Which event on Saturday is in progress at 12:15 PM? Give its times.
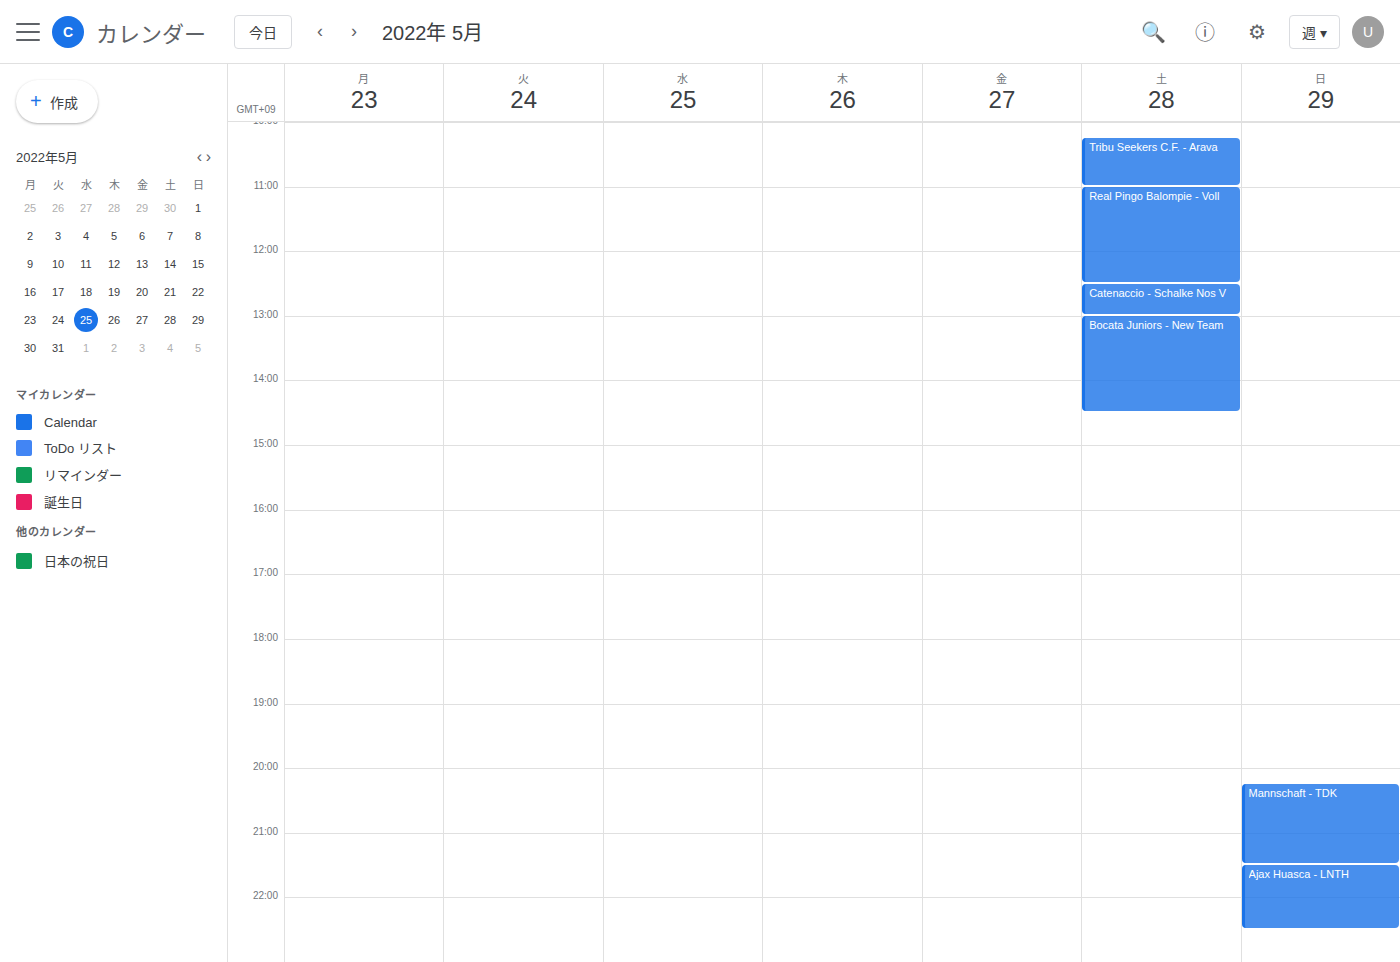
"Real Pingo Balompie - Voll", 11:00 AM to 12:30 PM